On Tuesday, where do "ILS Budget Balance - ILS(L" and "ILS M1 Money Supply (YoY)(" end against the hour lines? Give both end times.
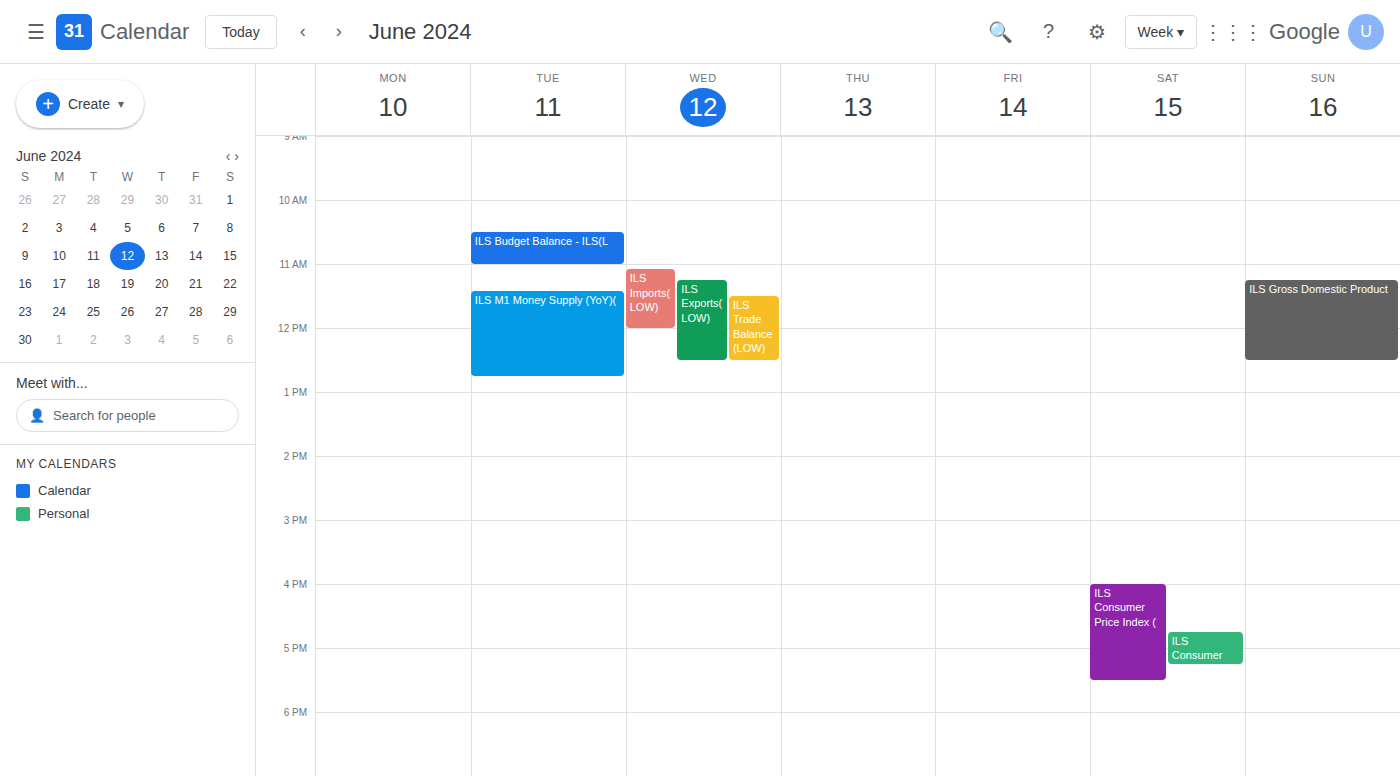
"ILS Budget Balance - ILS(L": 11:00 AM, exactly on the 11 AM line. "ILS M1 Money Supply (YoY)(": 12:45 PM, neither: three quarters of the way from the 12 PM line to the 1 PM line.